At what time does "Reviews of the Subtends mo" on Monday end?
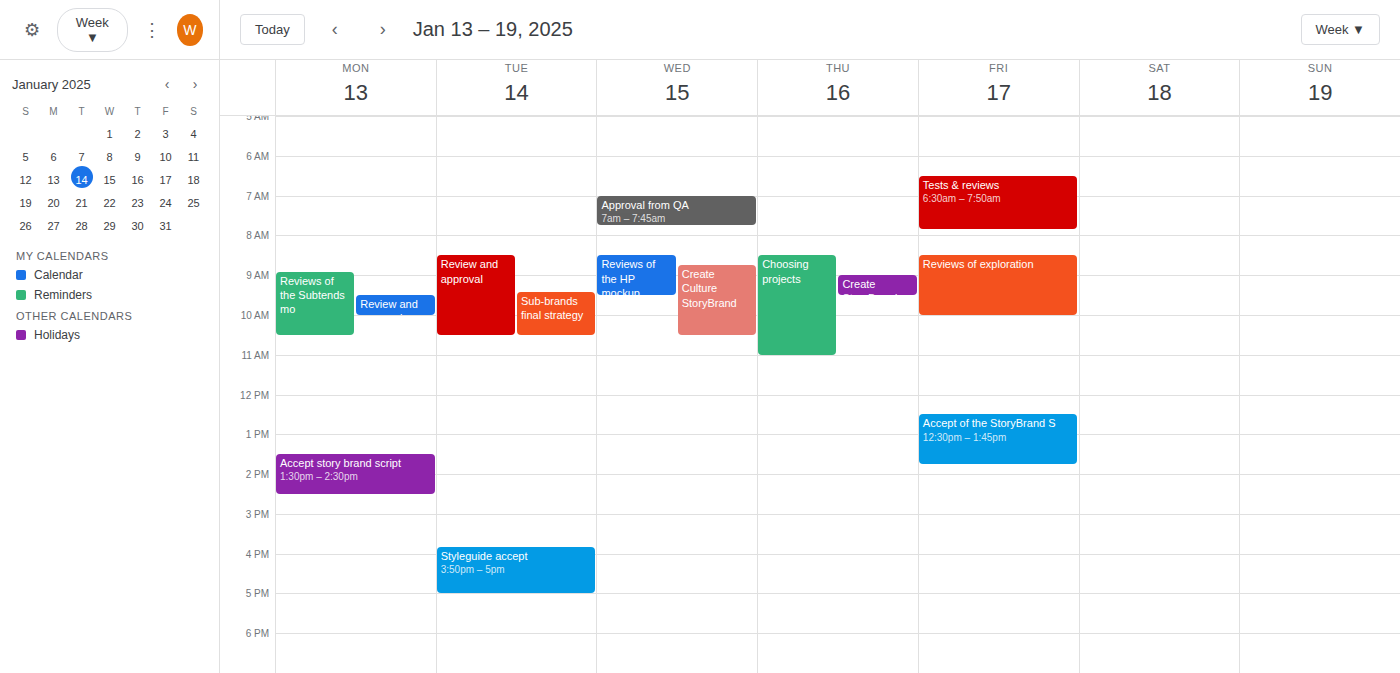
10:30 AM